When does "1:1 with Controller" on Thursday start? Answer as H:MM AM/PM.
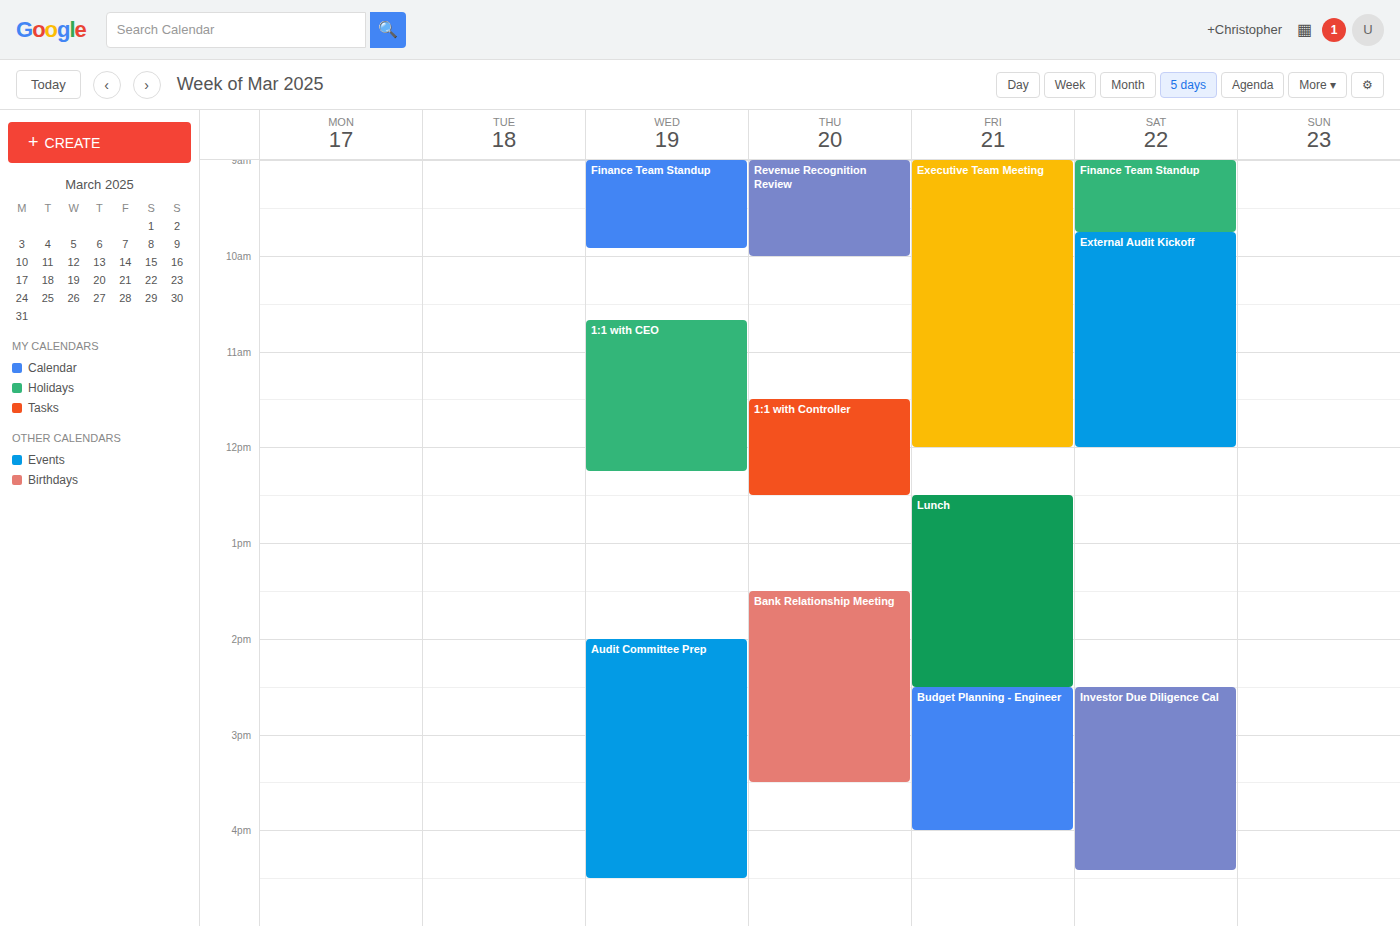
11:30 AM